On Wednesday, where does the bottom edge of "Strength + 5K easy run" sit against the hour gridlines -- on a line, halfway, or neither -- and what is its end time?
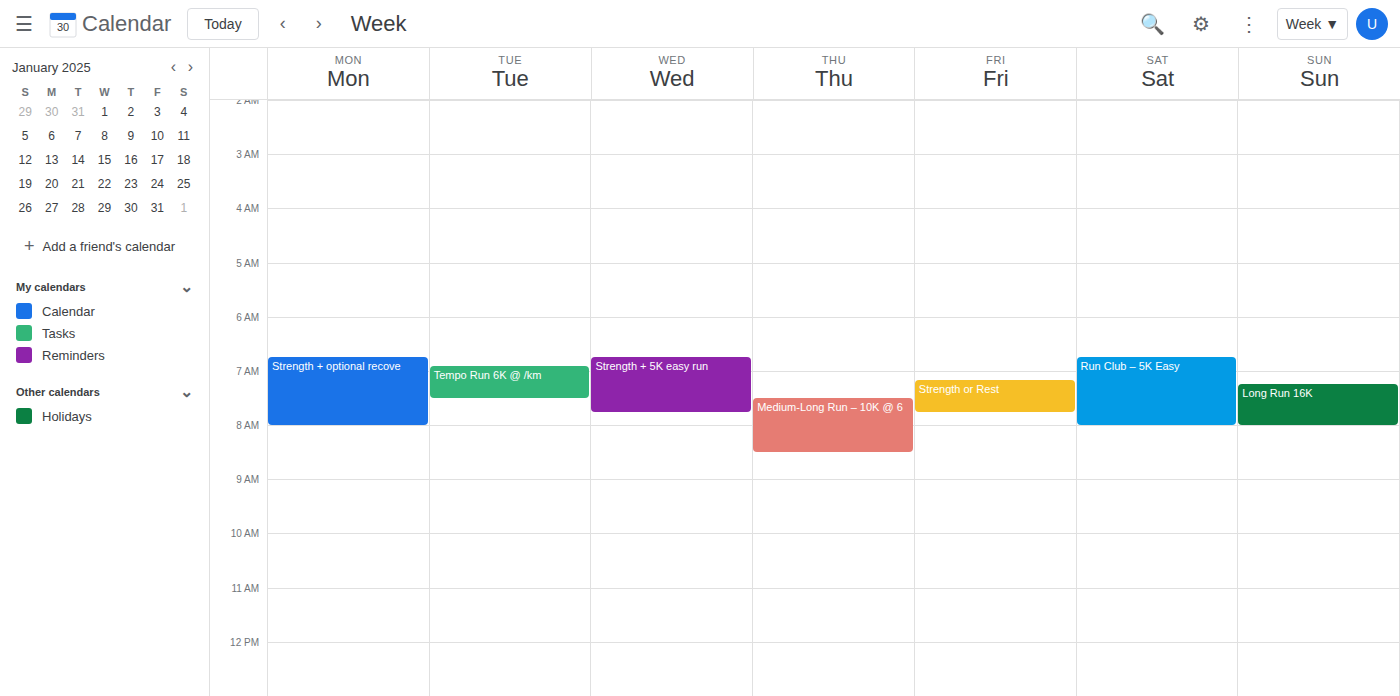
7:45 AM -- neither: three quarters of the way from the 7 AM line to the 8 AM line.